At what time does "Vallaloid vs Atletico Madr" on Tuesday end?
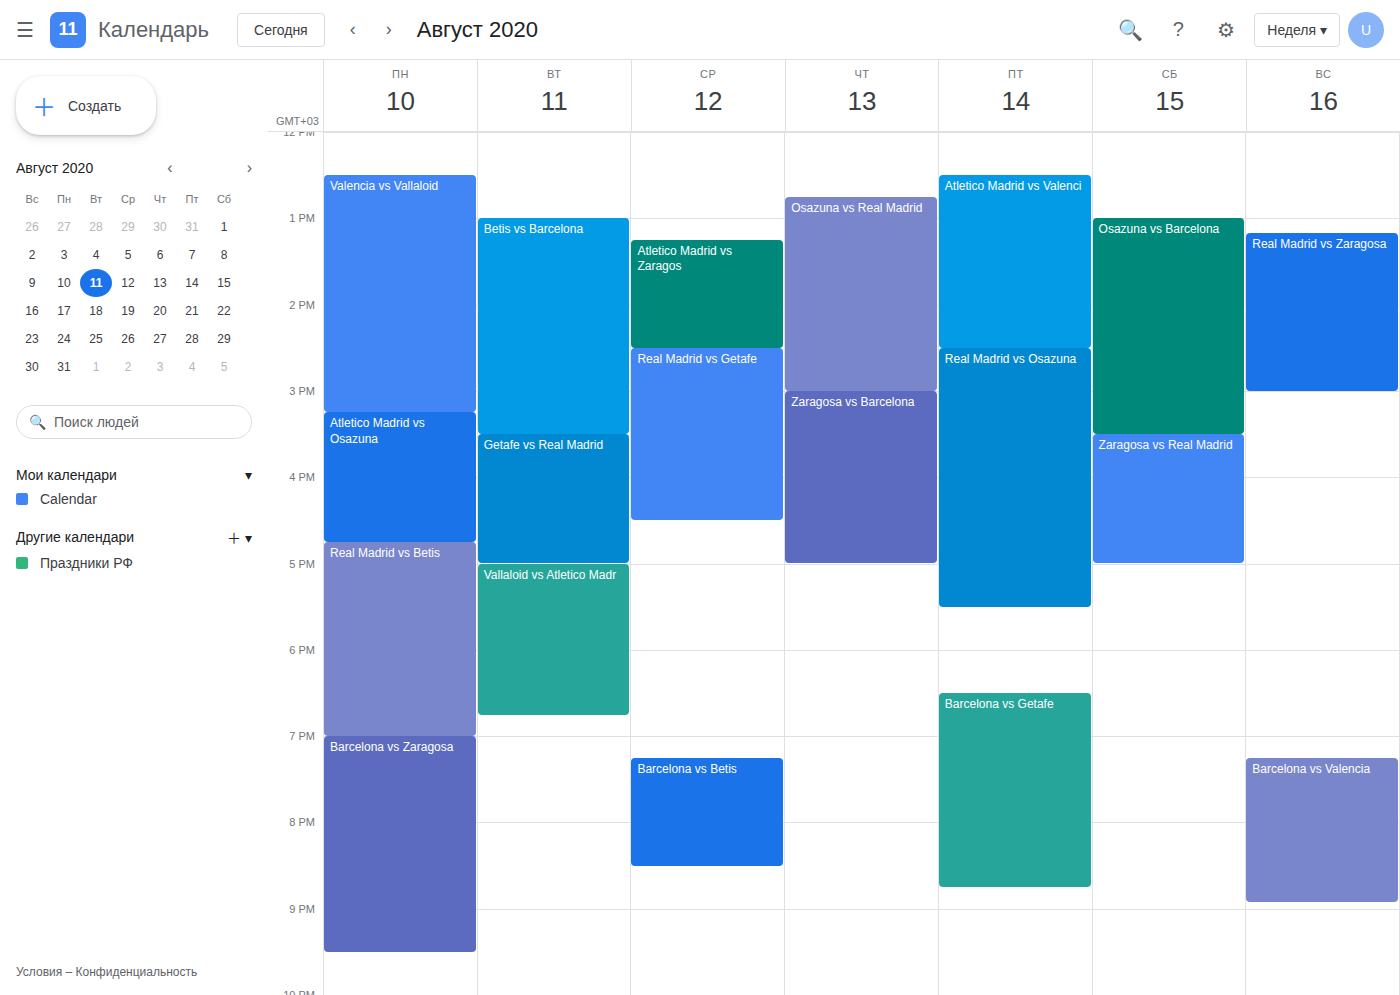
6:45 PM